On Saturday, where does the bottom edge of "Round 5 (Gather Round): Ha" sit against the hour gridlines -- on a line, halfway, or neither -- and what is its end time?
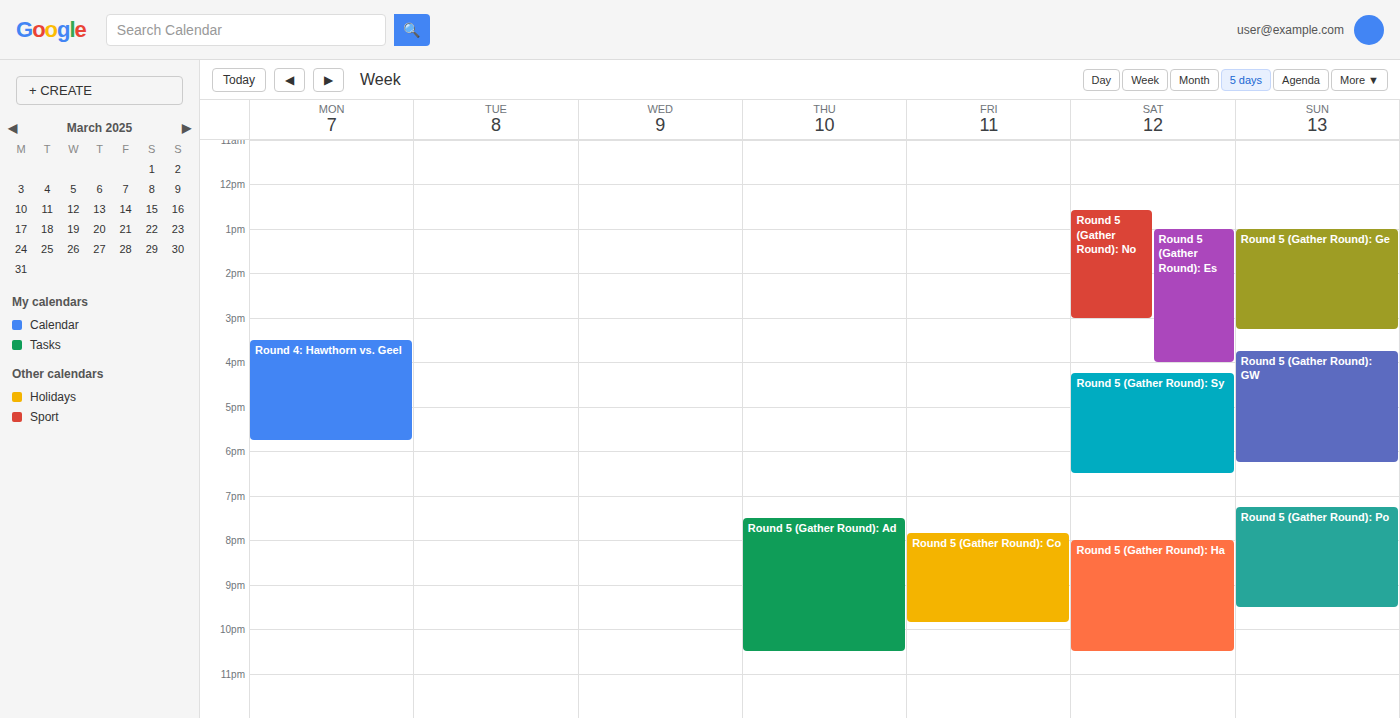
10:30 PM -- halfway between the 10 PM and 11 PM lines.